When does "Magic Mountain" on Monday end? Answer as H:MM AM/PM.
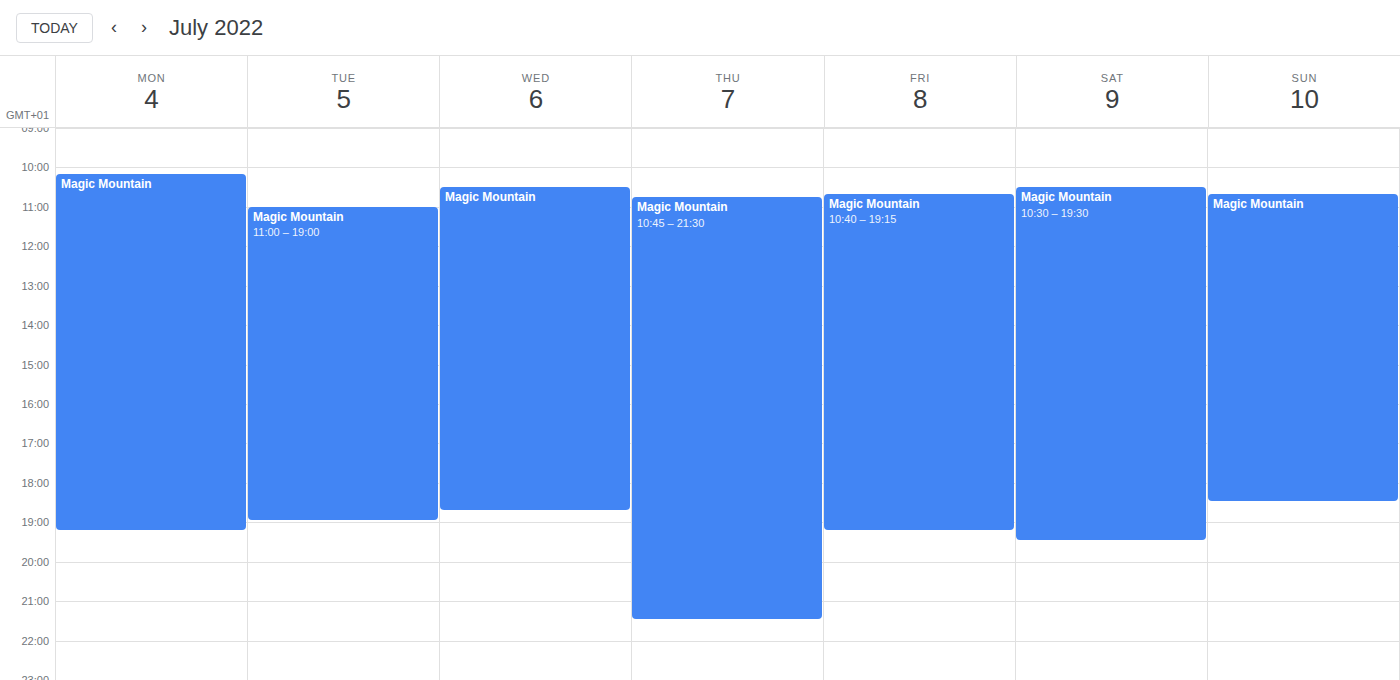
7:15 PM